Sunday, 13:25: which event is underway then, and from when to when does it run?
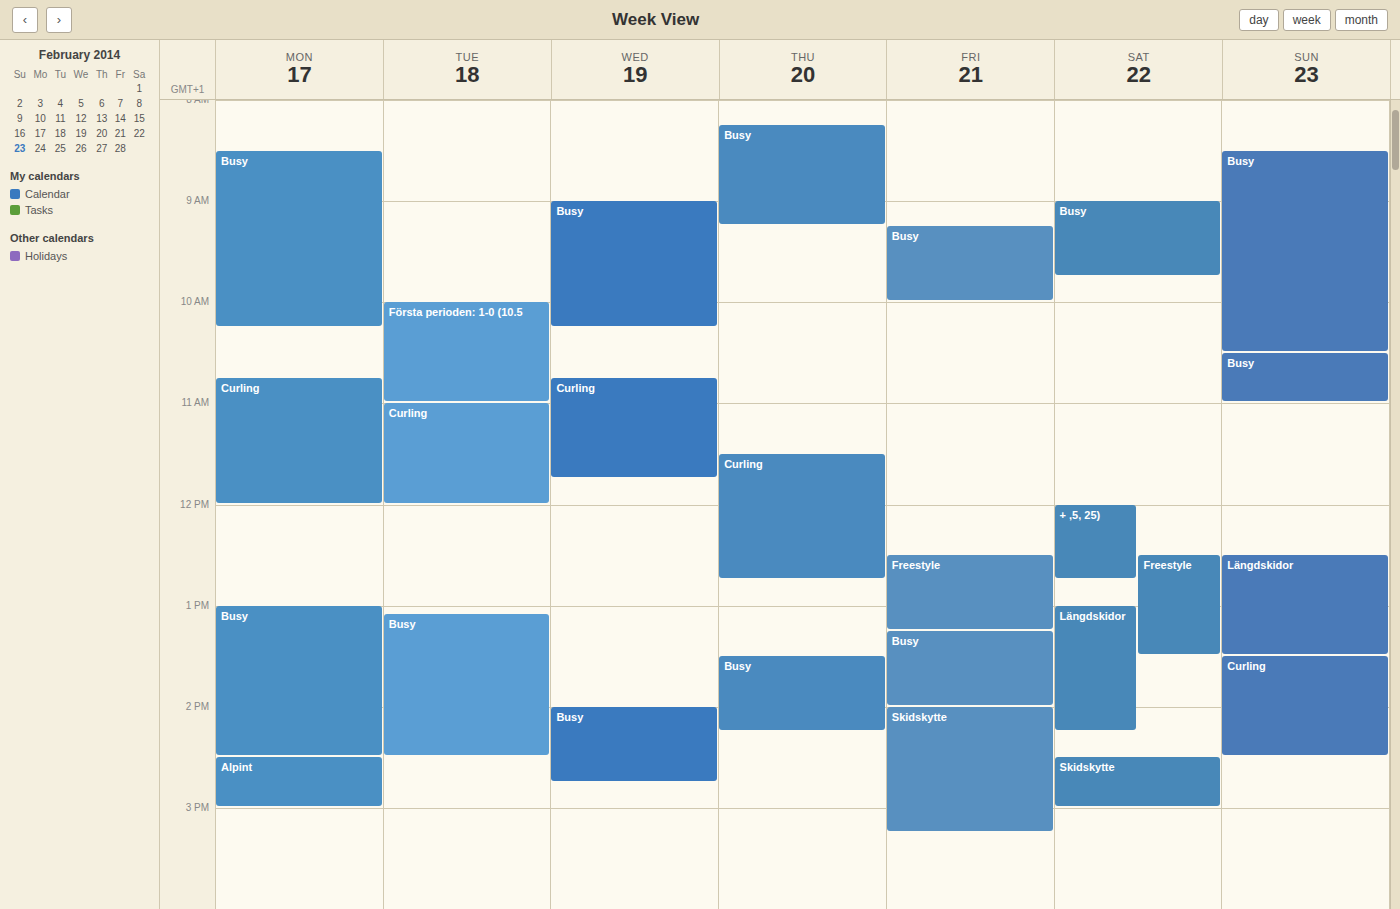
"Längdskidor", 12:30 to 13:30